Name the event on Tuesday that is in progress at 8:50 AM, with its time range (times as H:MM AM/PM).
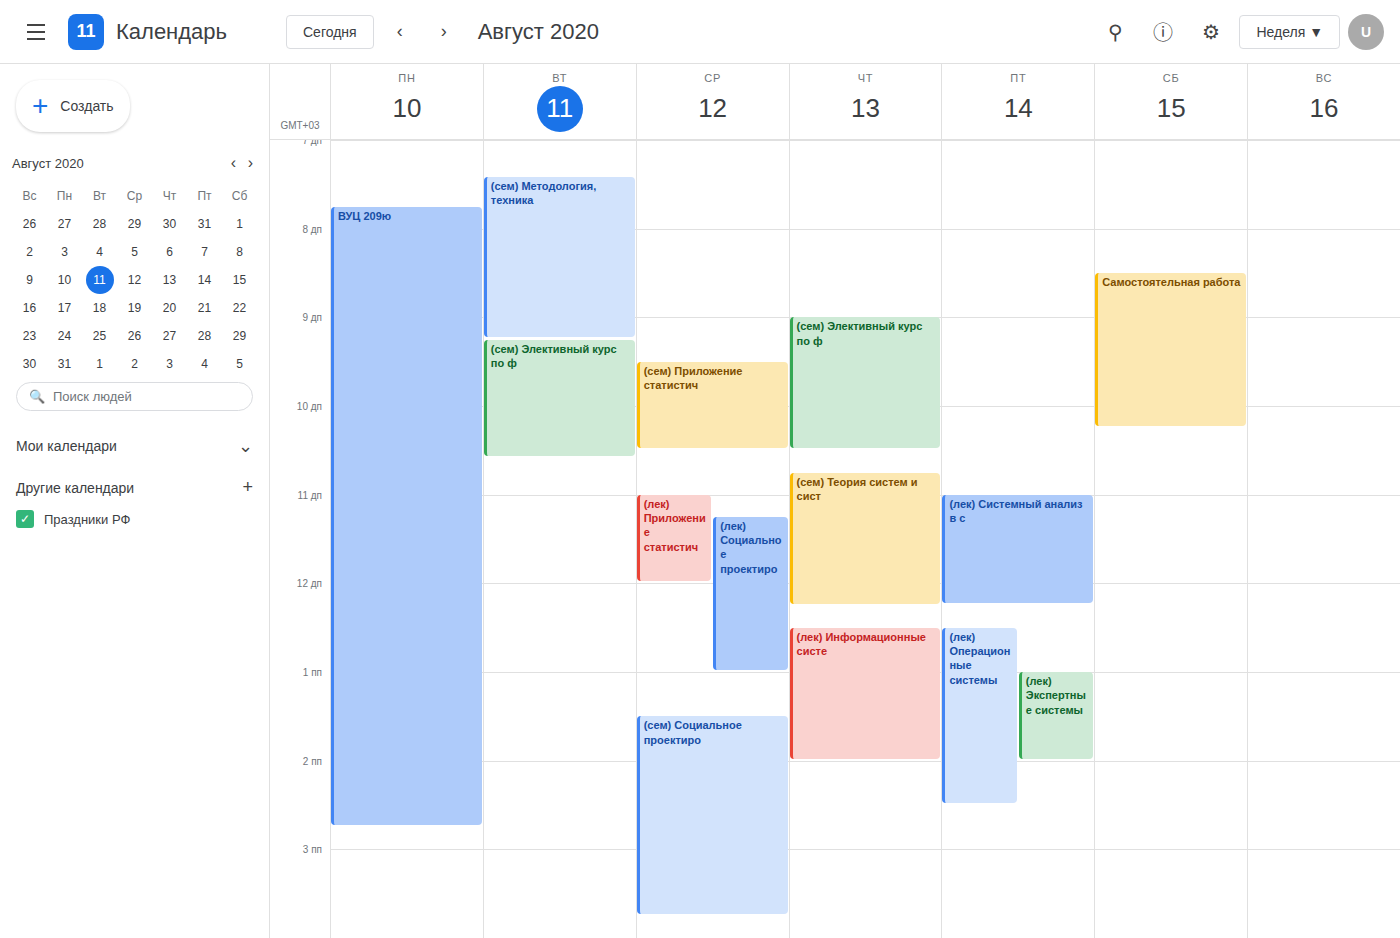
"(сем) Методология, техника", 7:25 AM to 9:15 AM